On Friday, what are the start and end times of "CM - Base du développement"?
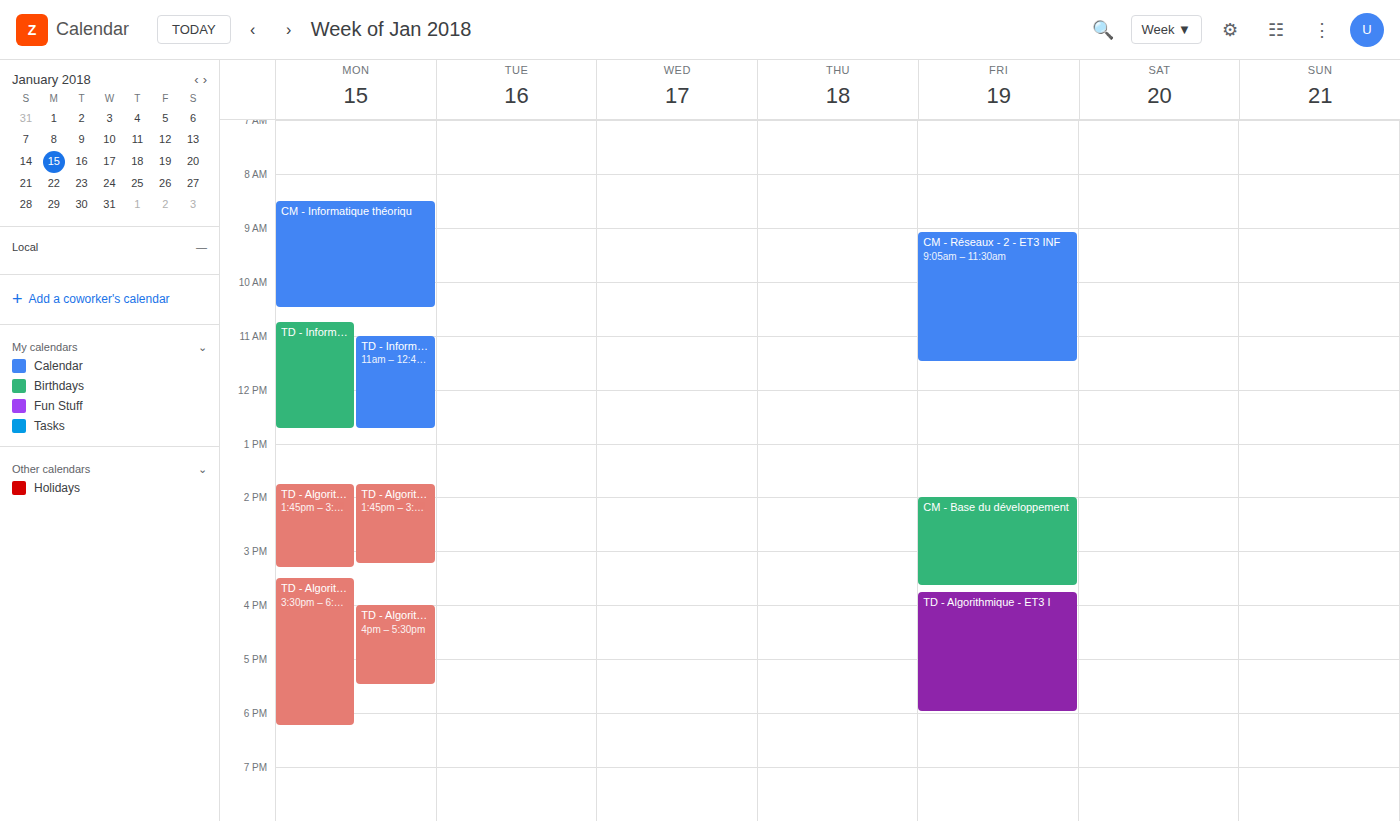
2:00 PM to 3:40 PM